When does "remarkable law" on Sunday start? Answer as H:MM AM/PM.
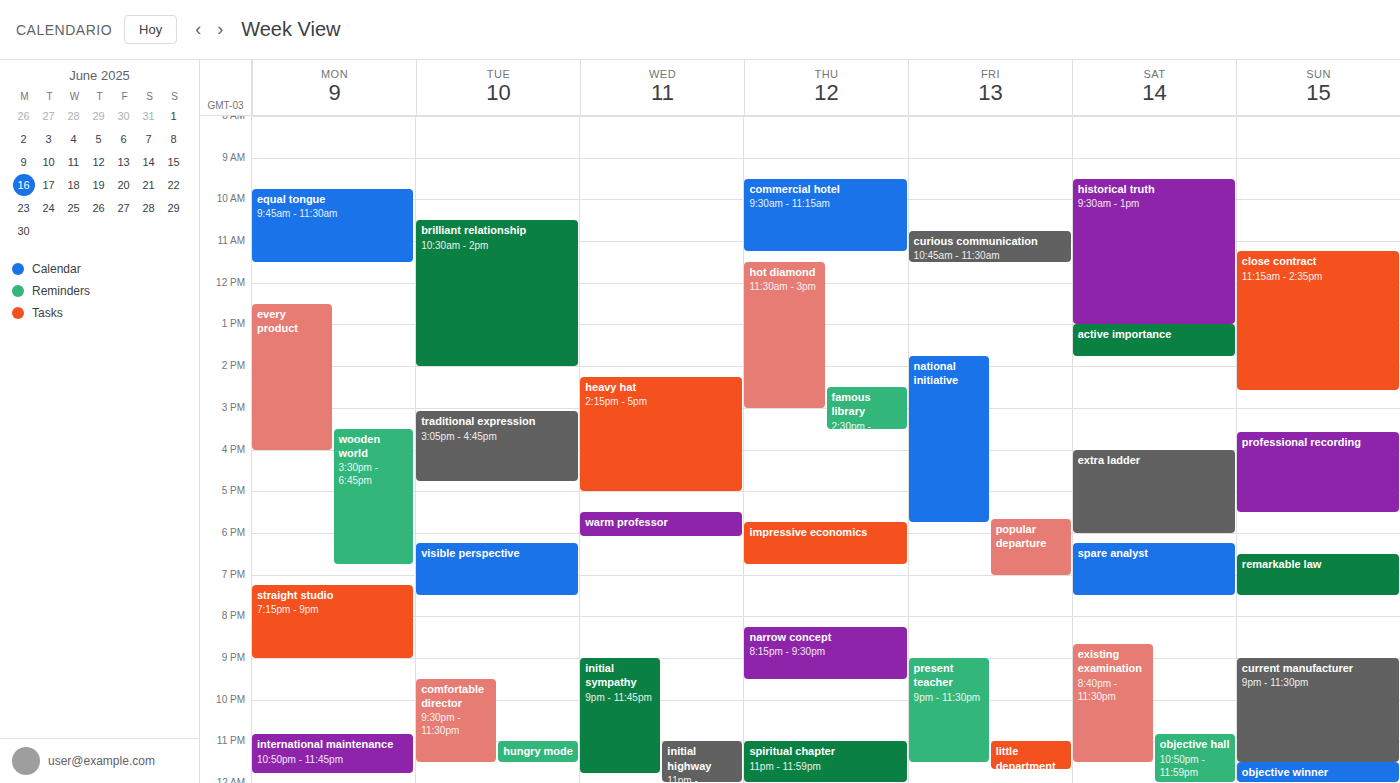
6:30 PM